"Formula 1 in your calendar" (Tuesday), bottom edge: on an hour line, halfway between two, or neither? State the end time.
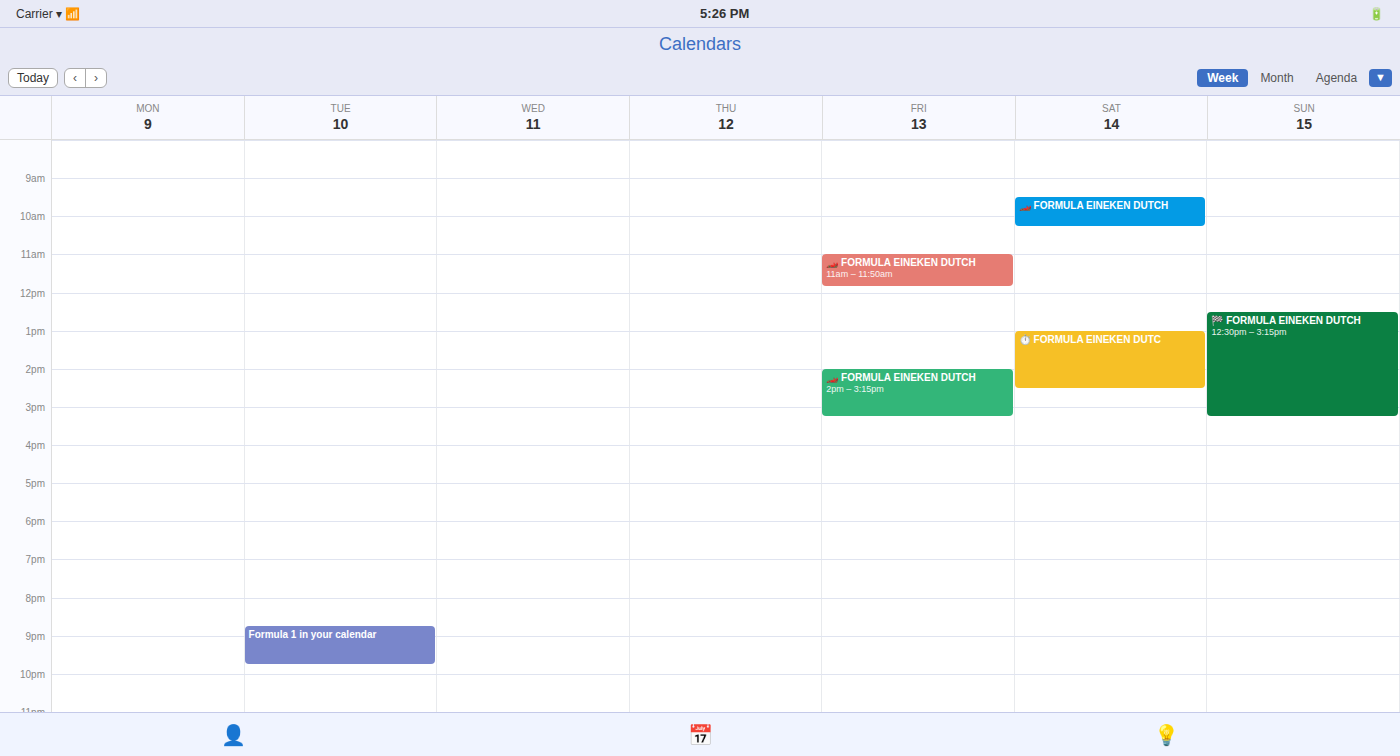
9:45 PM -- neither: three quarters of the way from the 9 PM line to the 10 PM line.